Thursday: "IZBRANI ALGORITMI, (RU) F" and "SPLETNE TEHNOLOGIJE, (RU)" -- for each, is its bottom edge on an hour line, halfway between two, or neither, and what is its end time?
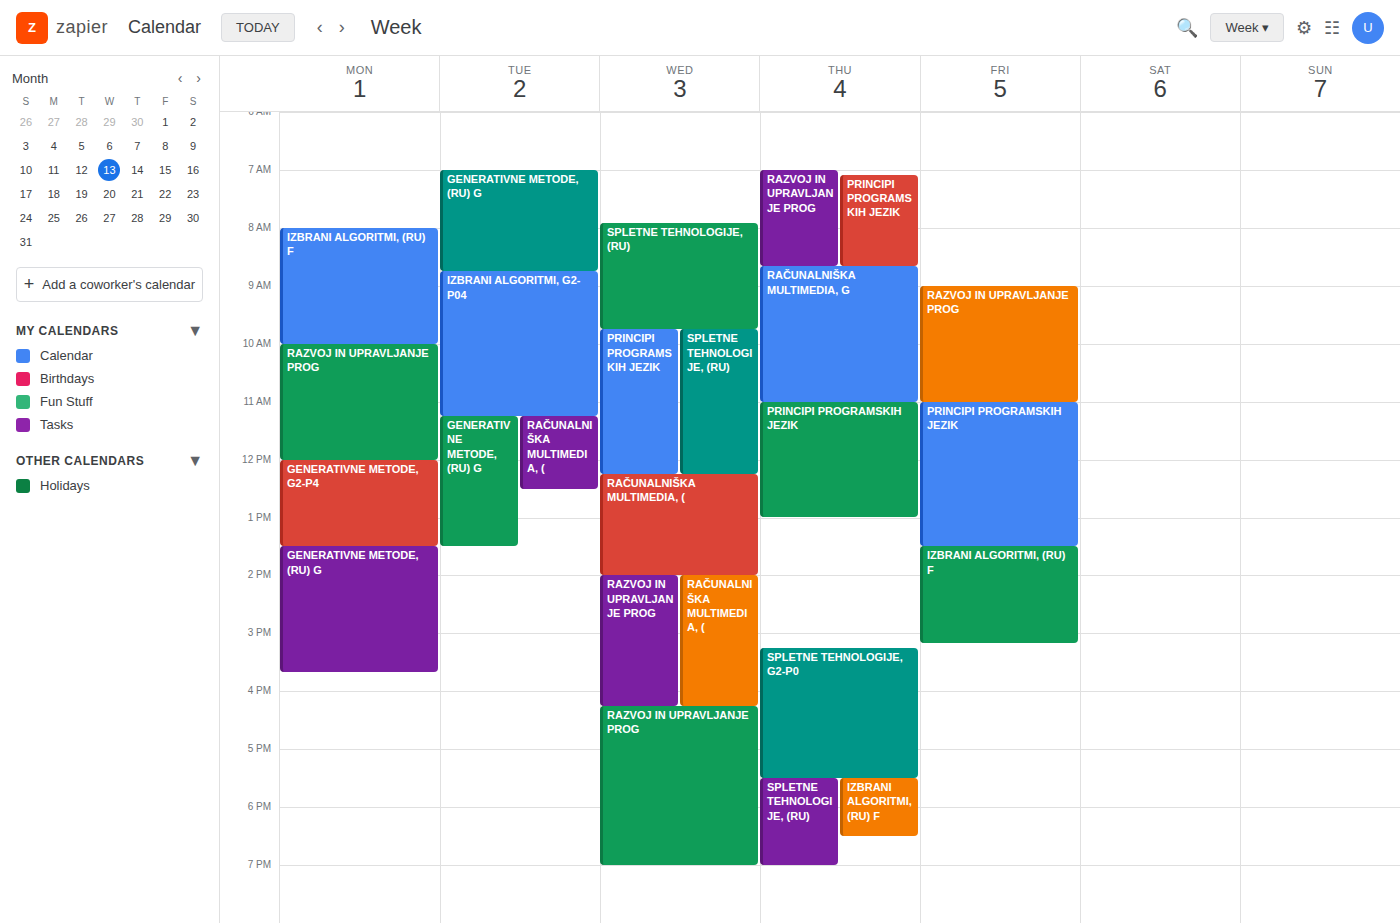
"IZBRANI ALGORITMI, (RU) F": 6:30 PM, halfway between the 6 PM and 7 PM lines. "SPLETNE TEHNOLOGIJE, (RU)": 7:00 PM, exactly on the 7 PM line.